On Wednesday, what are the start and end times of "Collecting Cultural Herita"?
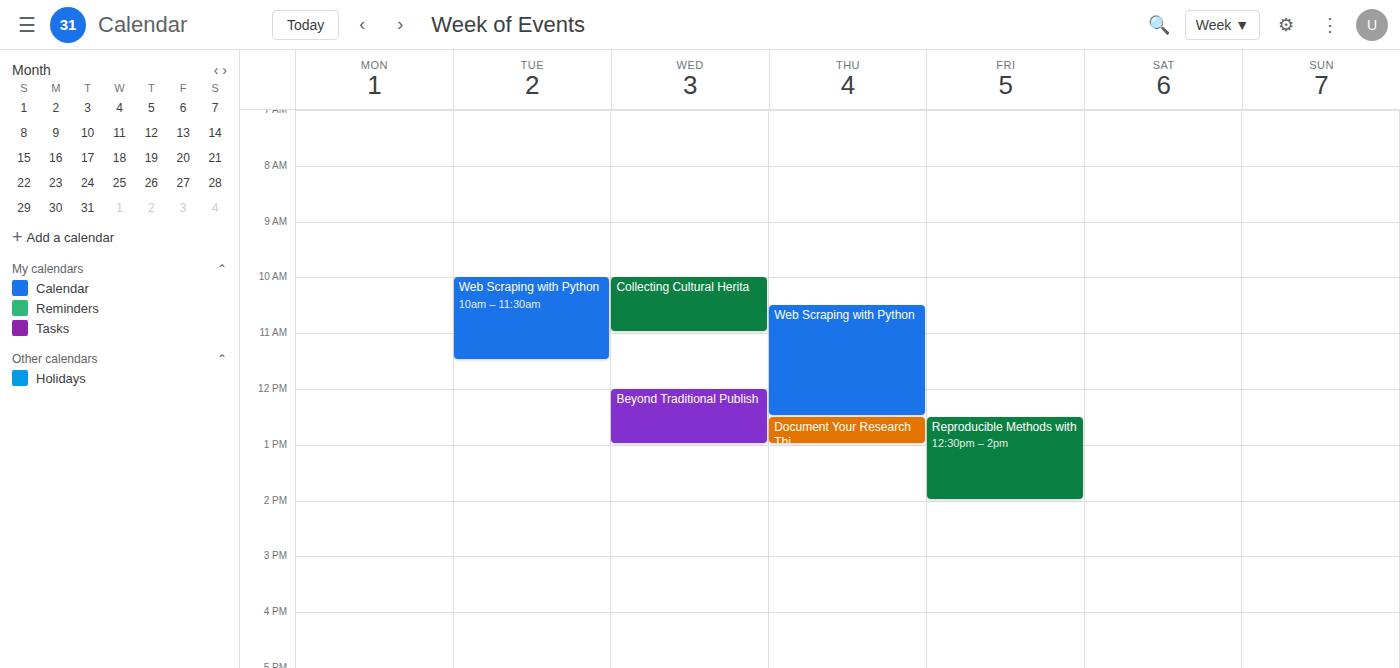
10:00 AM to 11:00 AM